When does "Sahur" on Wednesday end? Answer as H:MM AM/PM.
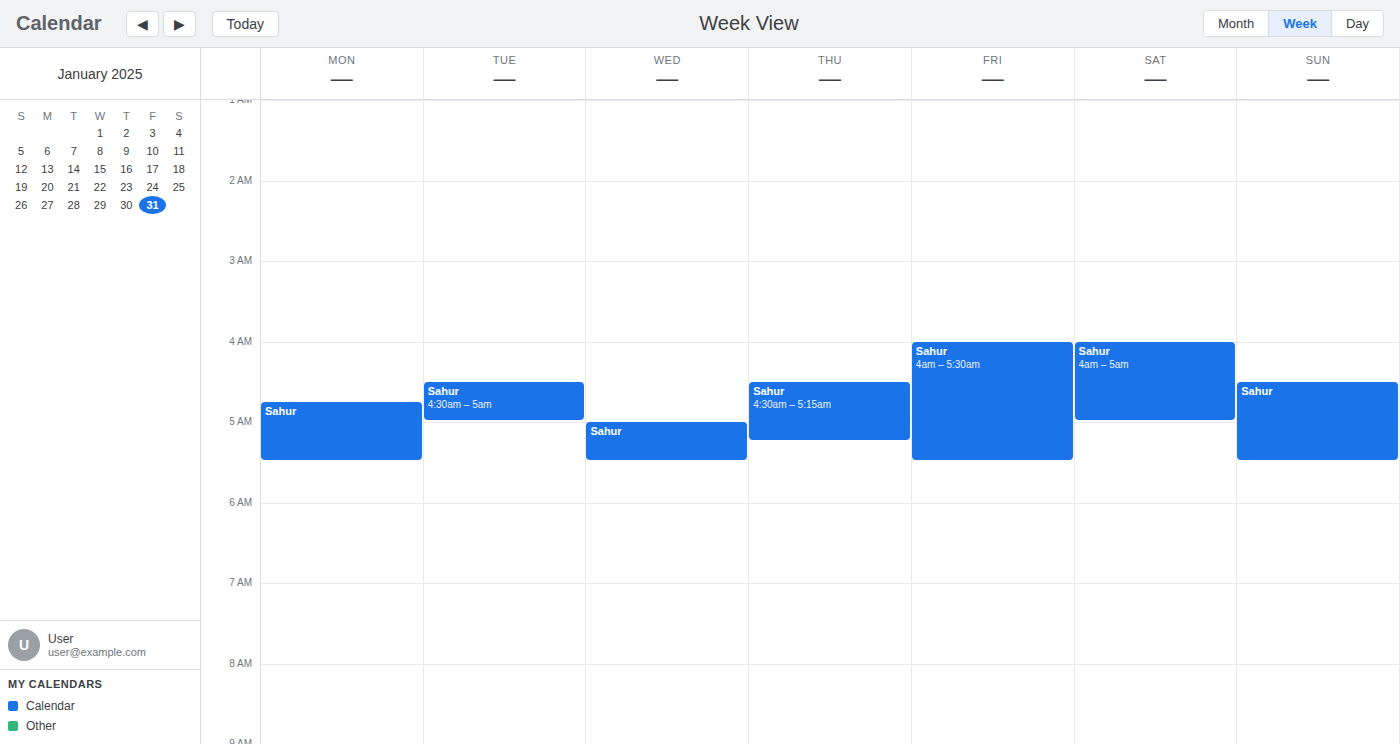
5:30 AM